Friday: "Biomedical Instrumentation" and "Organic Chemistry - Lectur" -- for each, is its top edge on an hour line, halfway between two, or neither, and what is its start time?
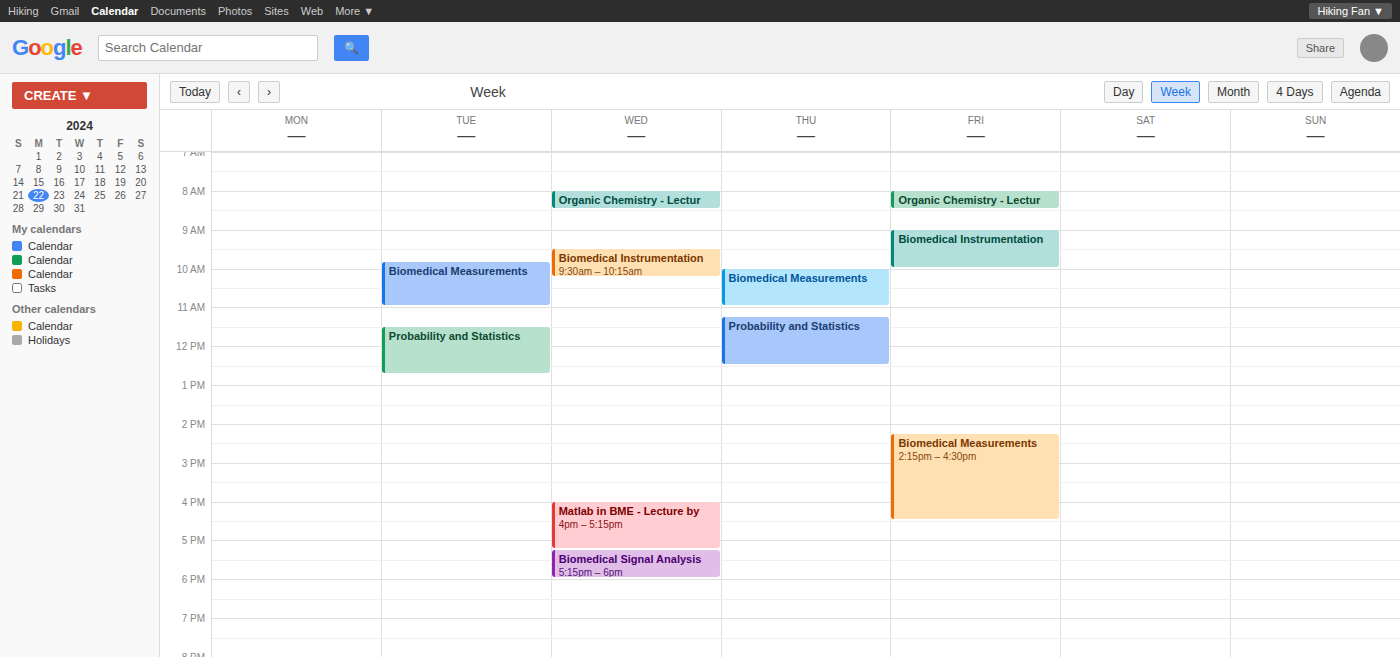
"Biomedical Instrumentation": 9:00 AM, exactly on the 9 AM line. "Organic Chemistry - Lectur": 8:00 AM, exactly on the 8 AM line.